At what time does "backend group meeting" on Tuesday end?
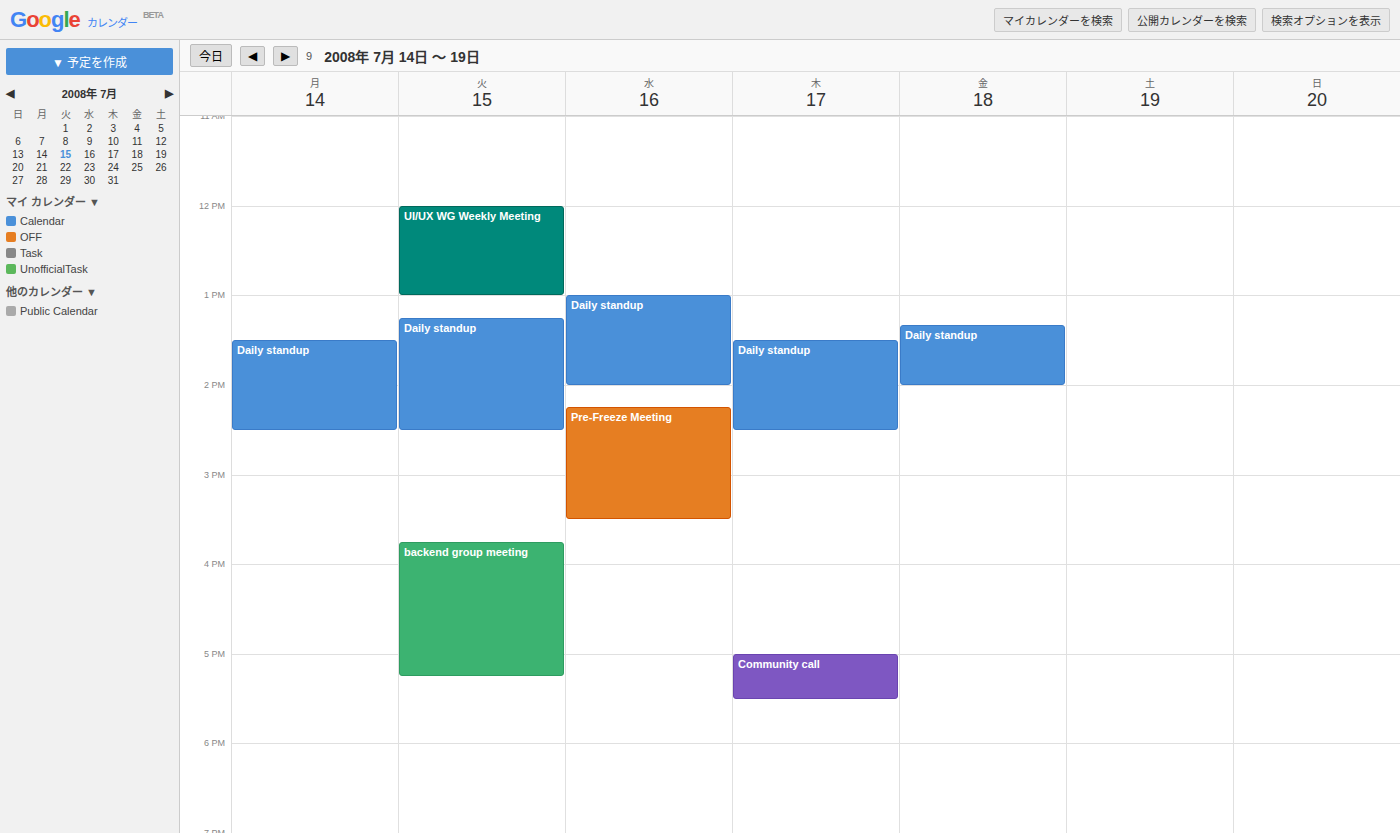
5:15 PM